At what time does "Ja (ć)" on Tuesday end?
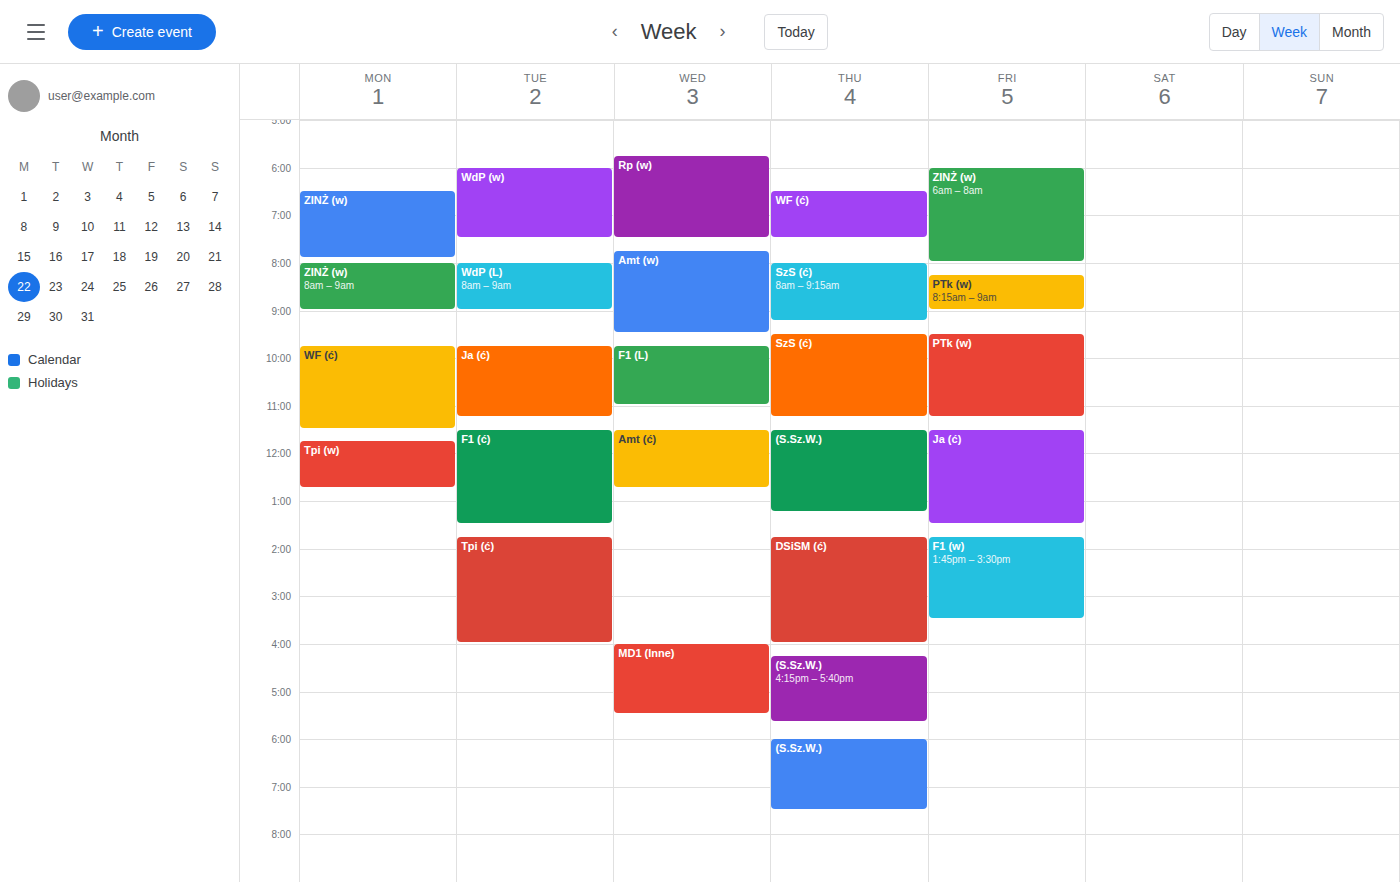
11:15 AM